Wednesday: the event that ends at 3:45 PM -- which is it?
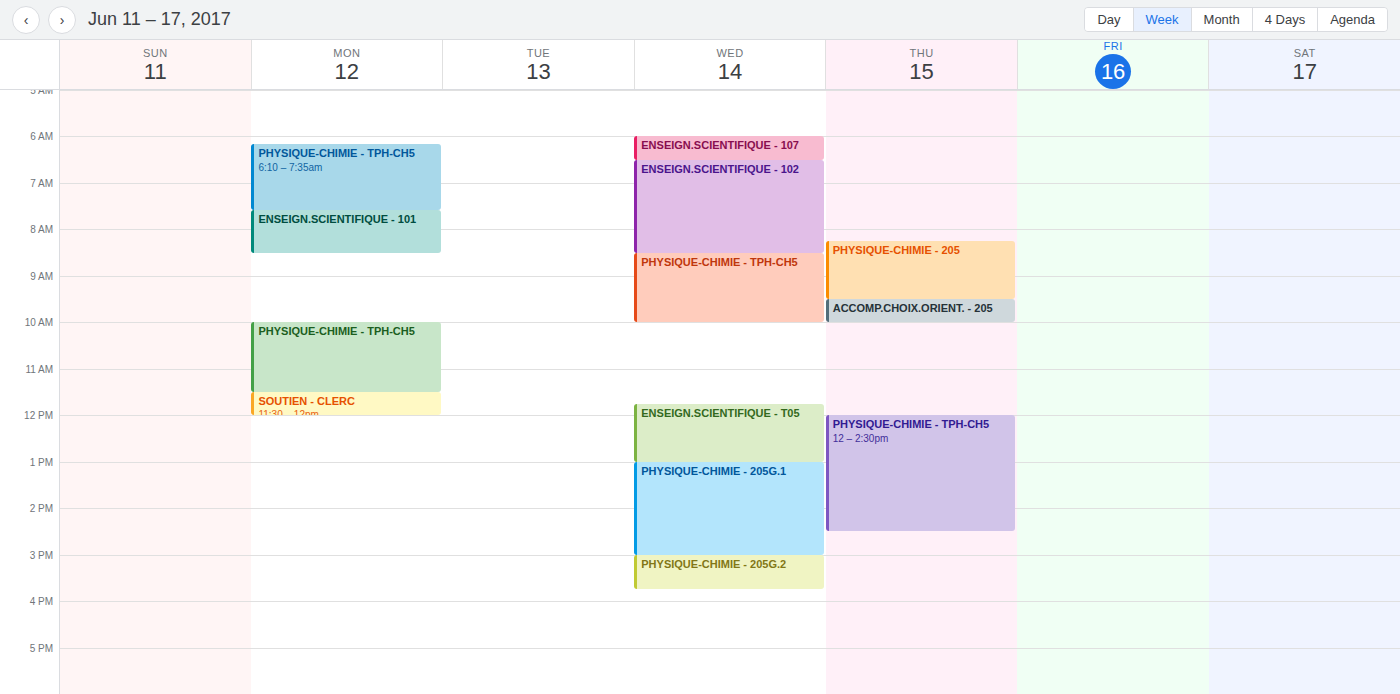
"PHYSIQUE-CHIMIE - 205G.2"